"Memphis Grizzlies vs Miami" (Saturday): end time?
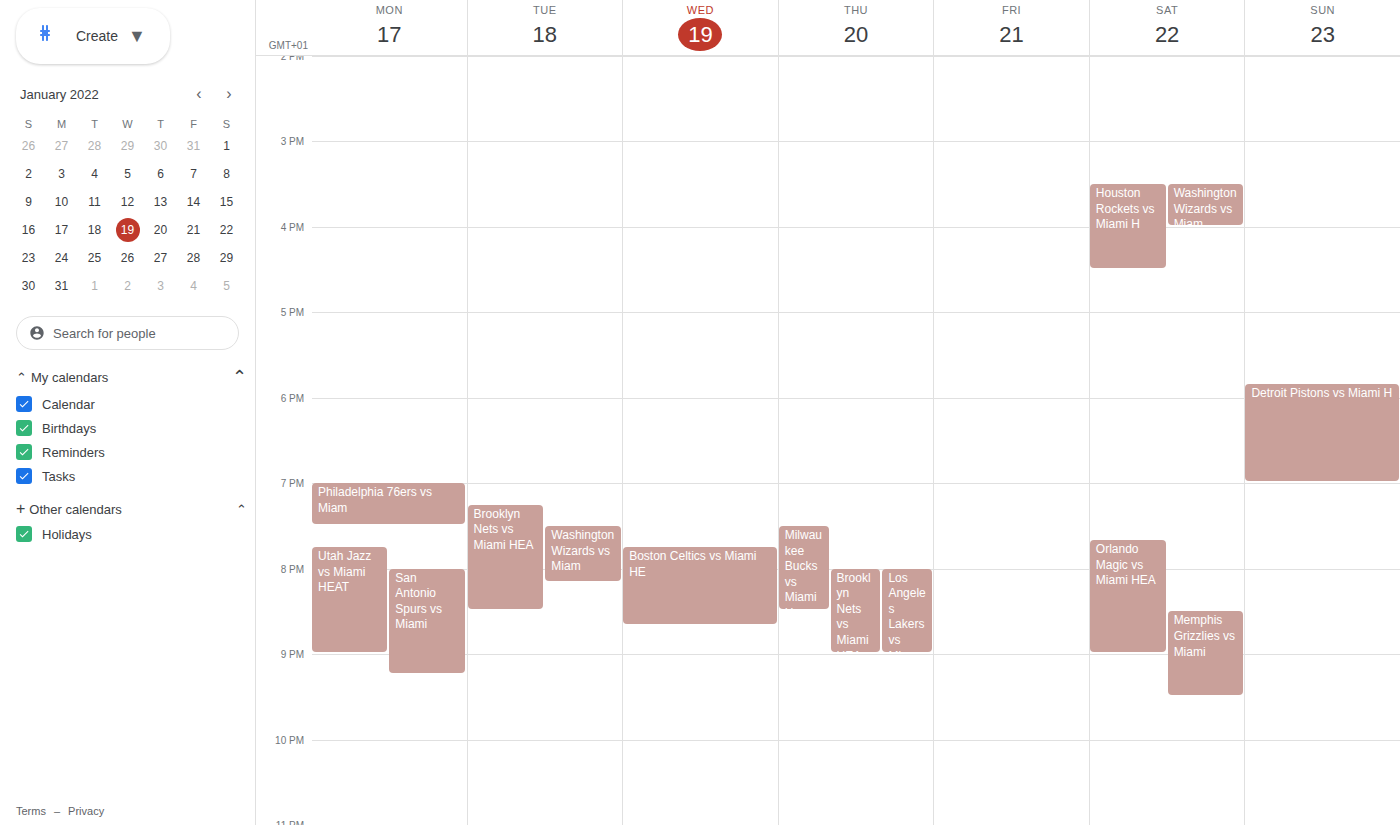
9:30 PM